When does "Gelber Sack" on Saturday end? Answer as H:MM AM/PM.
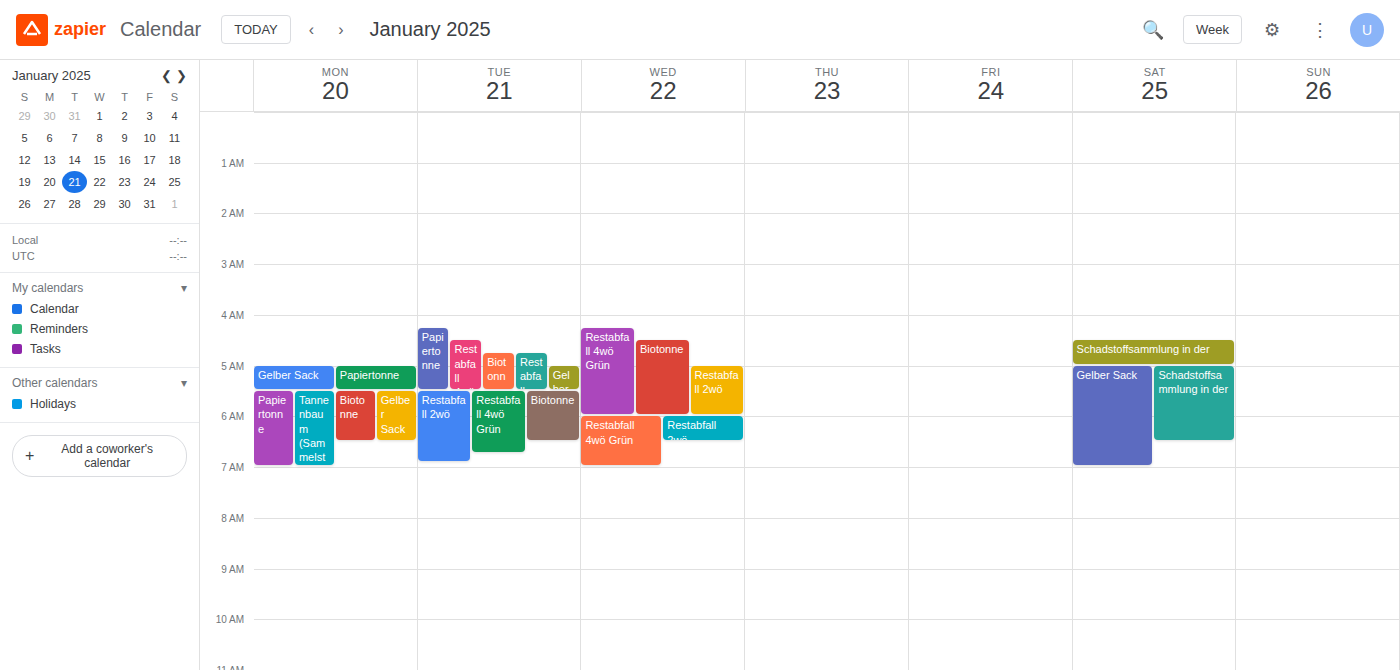
7:00 AM